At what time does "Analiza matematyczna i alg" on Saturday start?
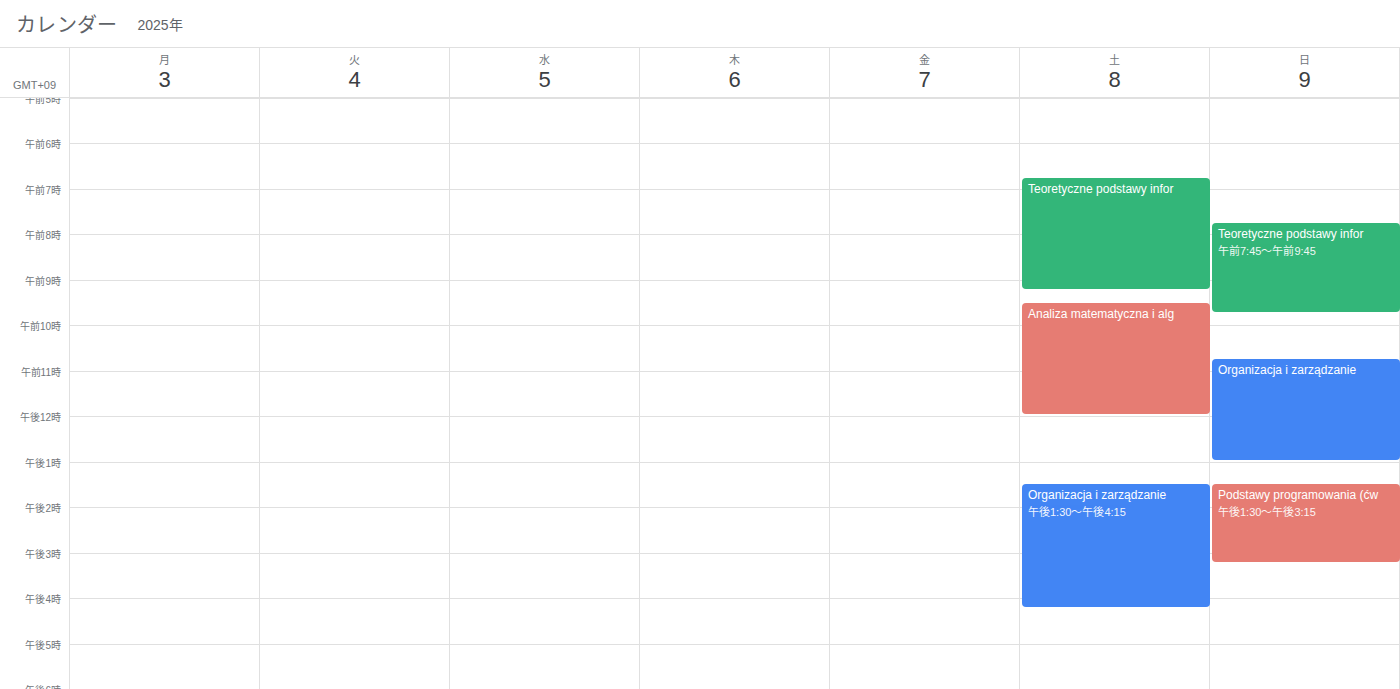
9:30 AM